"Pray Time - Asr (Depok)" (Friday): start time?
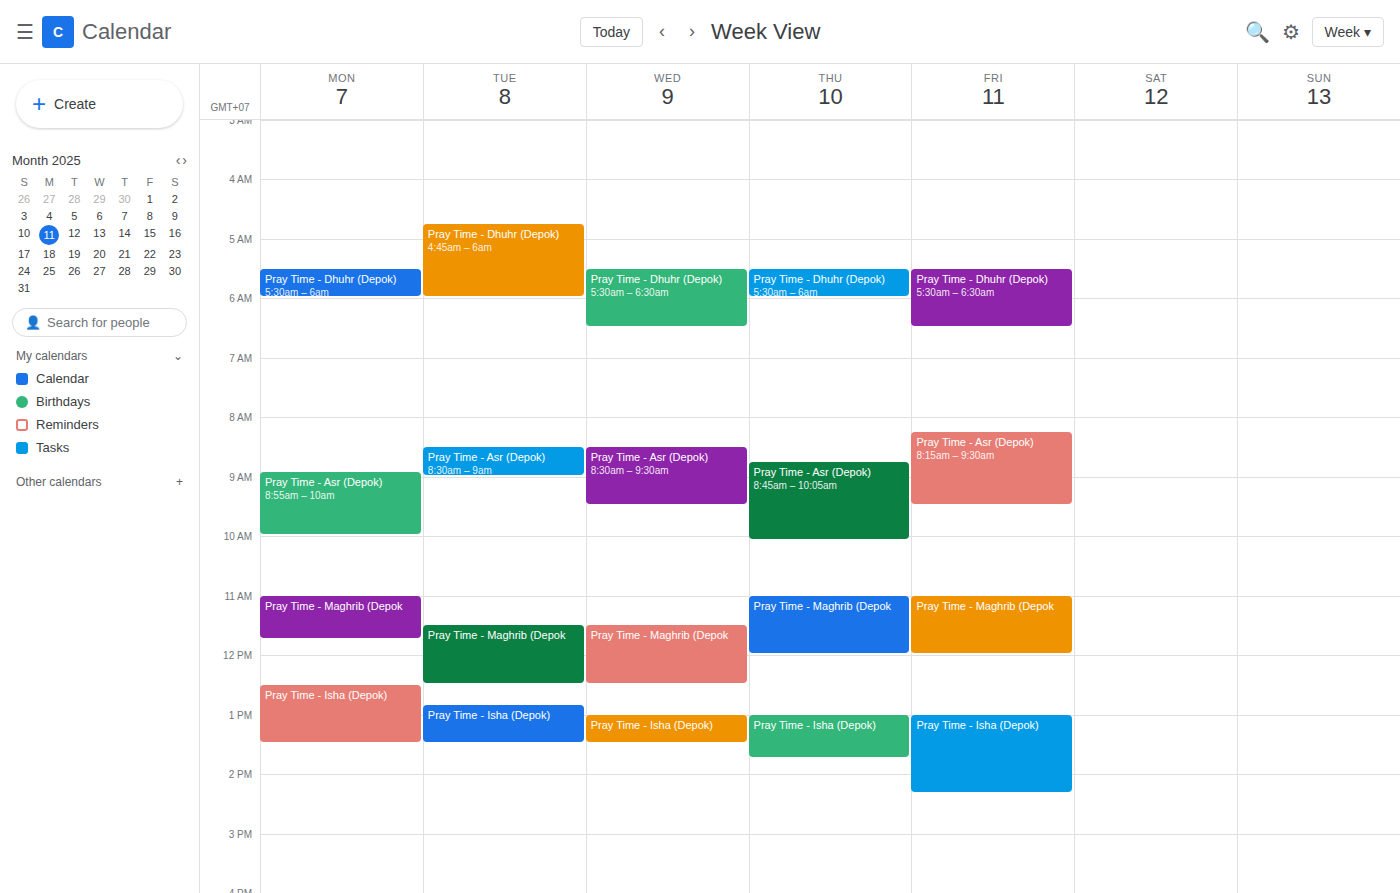
8:15 AM